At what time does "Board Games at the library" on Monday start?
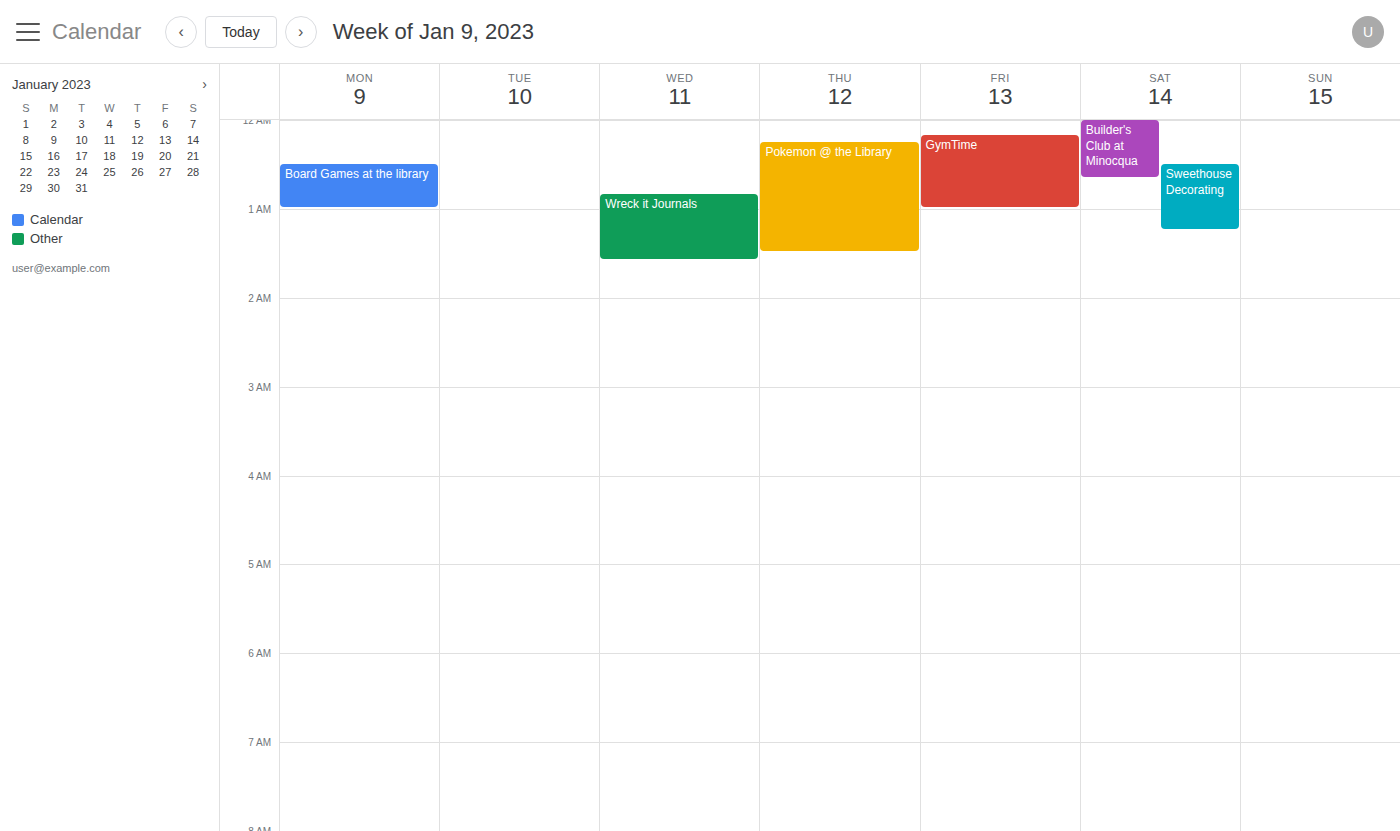
12:30 AM